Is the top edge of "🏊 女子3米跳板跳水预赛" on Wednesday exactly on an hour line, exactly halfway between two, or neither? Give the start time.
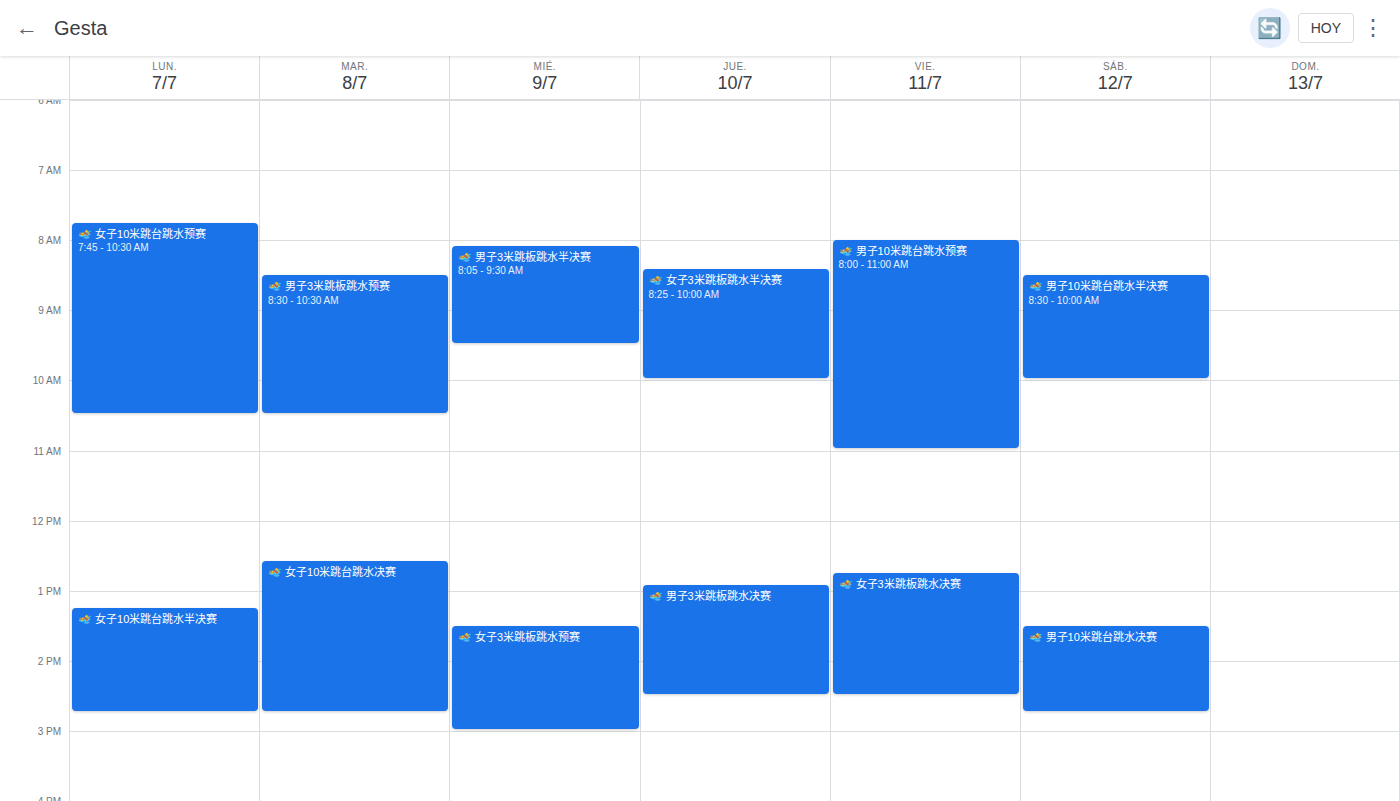
1:30 PM -- halfway between the 1 PM and 2 PM lines.